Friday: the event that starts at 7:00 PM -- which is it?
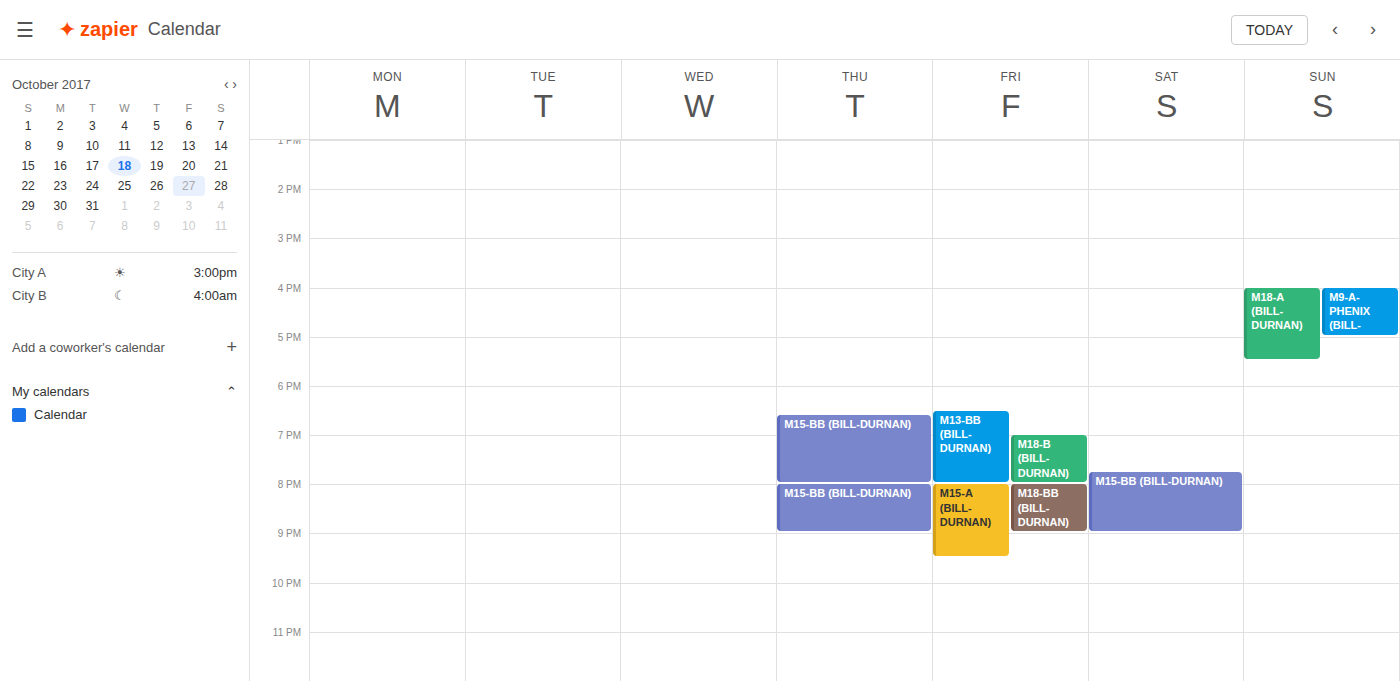
"M18-B (BILL-DURNAN)"